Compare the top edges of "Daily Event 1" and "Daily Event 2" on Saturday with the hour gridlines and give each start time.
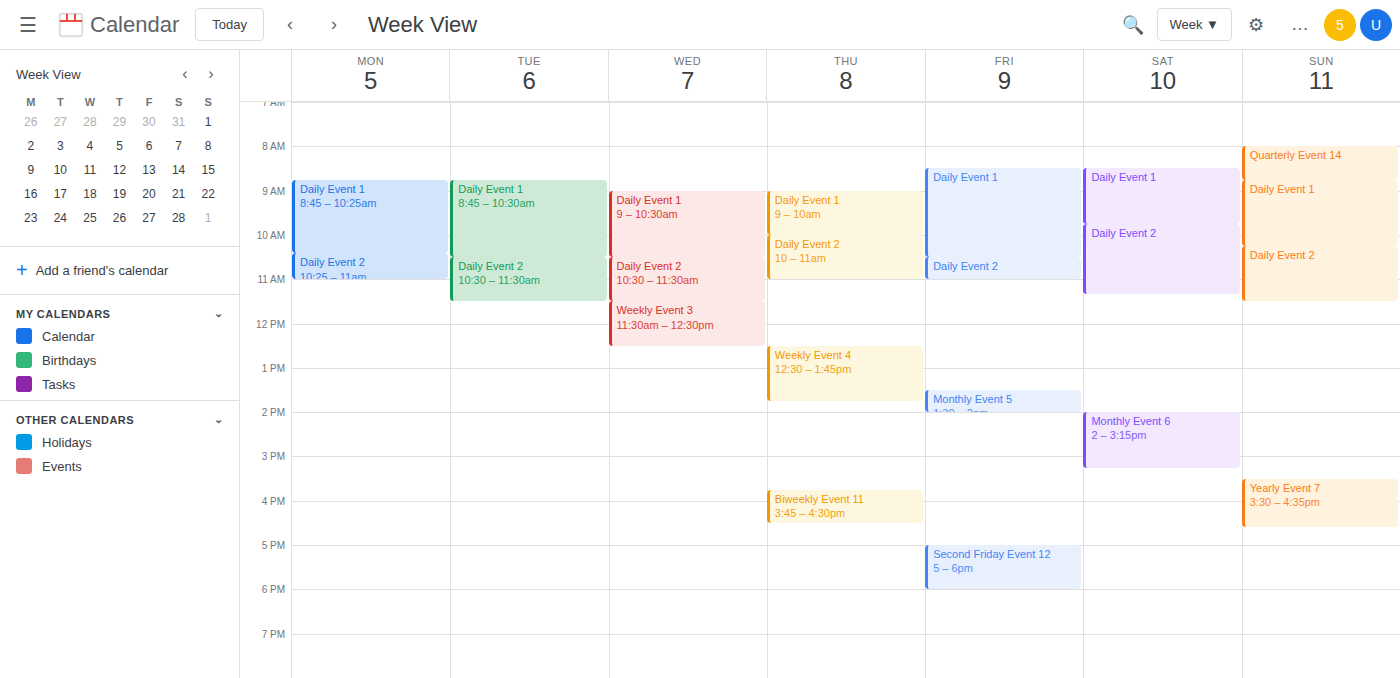
"Daily Event 1": 8:30 AM, halfway between the 8 AM and 9 AM lines. "Daily Event 2": 9:45 AM, neither: three quarters of the way from the 9 AM line to the 10 AM line.